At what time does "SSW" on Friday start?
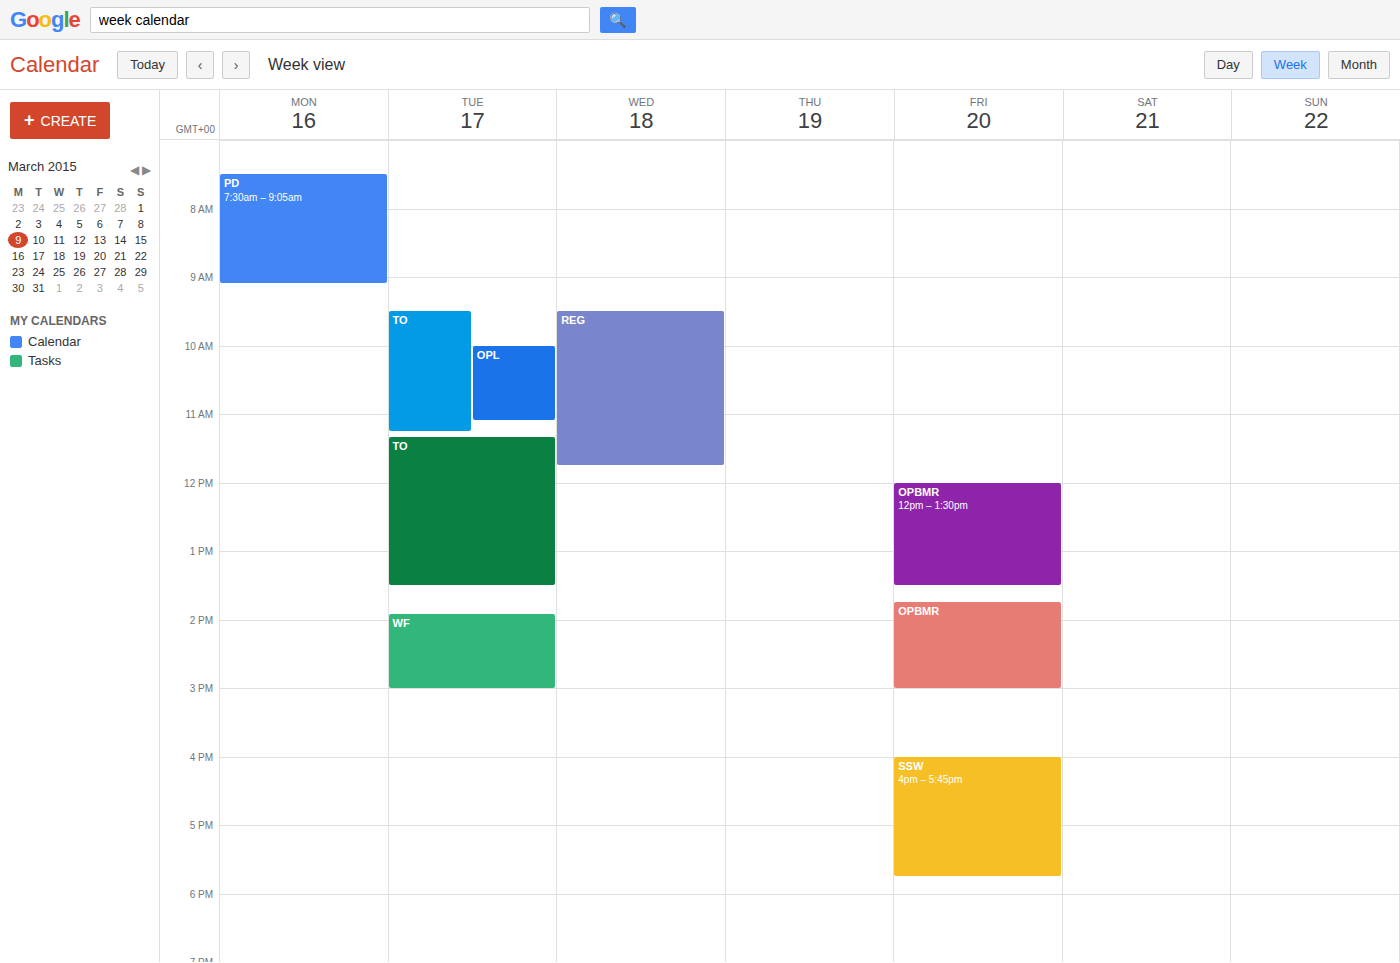
4:00 PM